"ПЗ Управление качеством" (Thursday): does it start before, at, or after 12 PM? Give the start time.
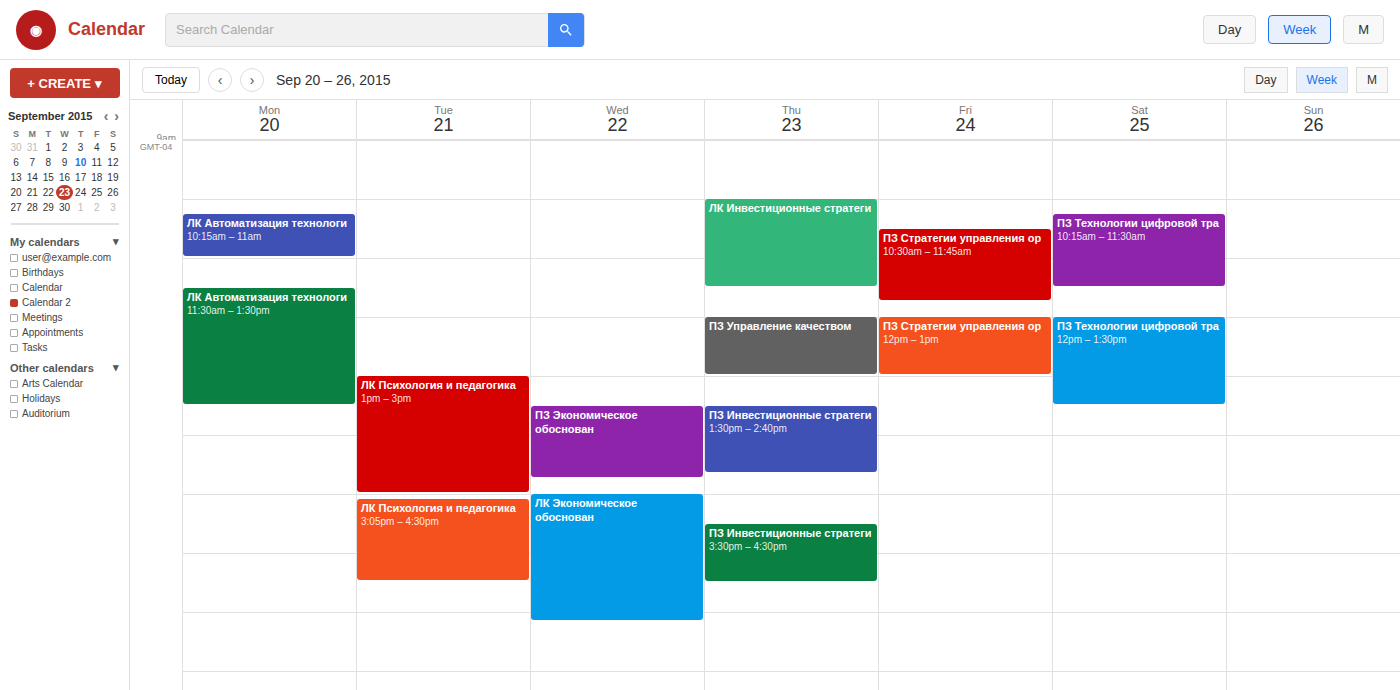
12:00 PM -- exactly at 12 PM, on the 12 PM line.